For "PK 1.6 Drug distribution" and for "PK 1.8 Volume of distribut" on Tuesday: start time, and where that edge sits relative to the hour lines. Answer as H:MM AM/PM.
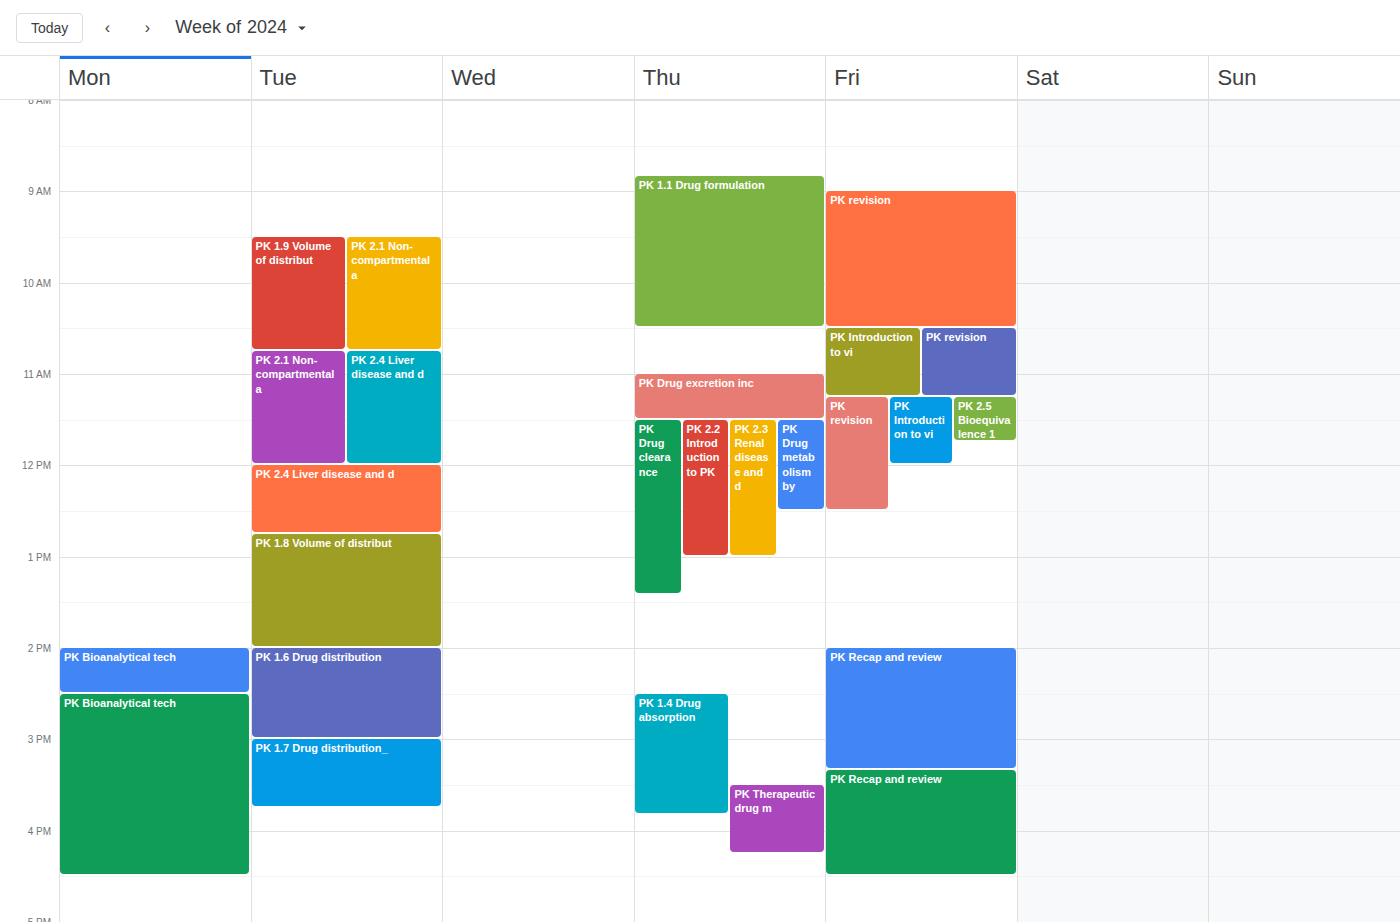
"PK 1.6 Drug distribution": 2:00 PM, exactly on the 2 PM line. "PK 1.8 Volume of distribut": 12:45 PM, neither: three quarters of the way from the 12 PM line to the 1 PM line.